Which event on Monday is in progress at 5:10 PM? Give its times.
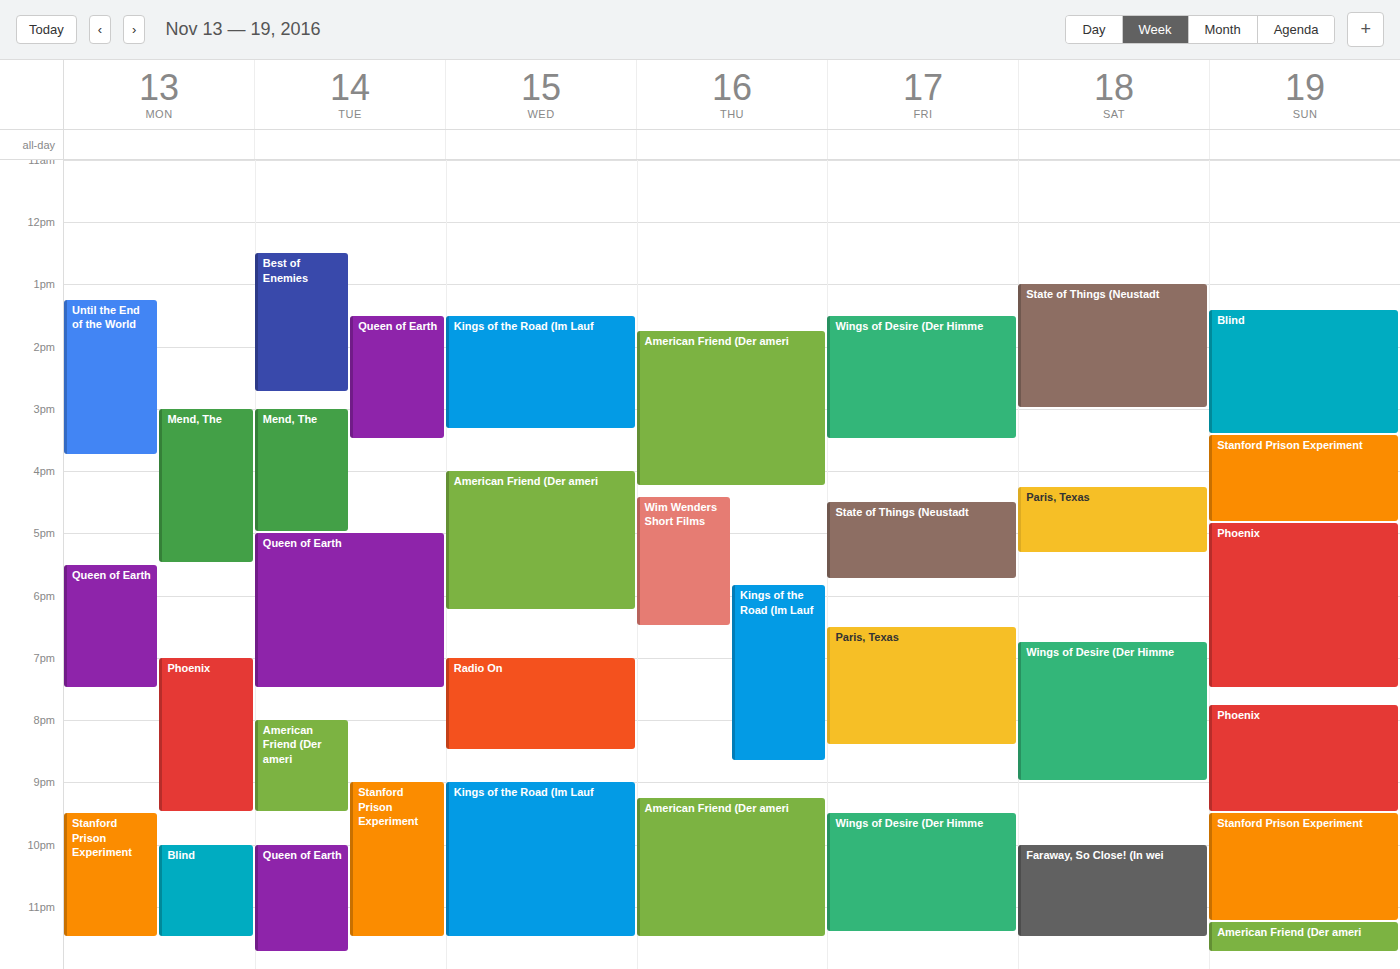
"Mend, The", 3:00 PM to 5:30 PM